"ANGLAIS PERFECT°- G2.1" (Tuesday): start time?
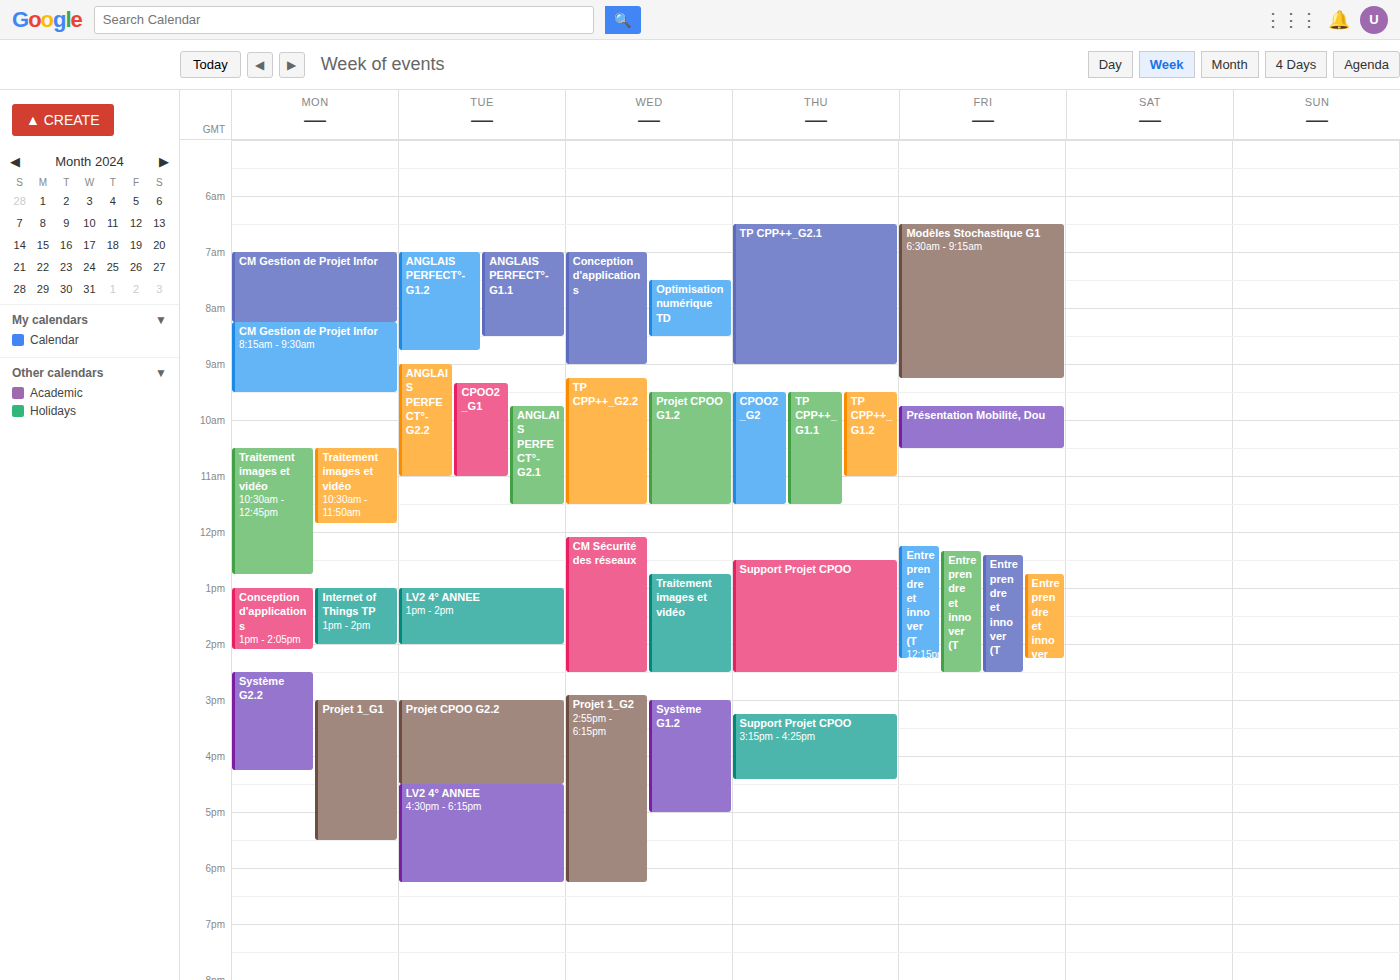
9:45 AM